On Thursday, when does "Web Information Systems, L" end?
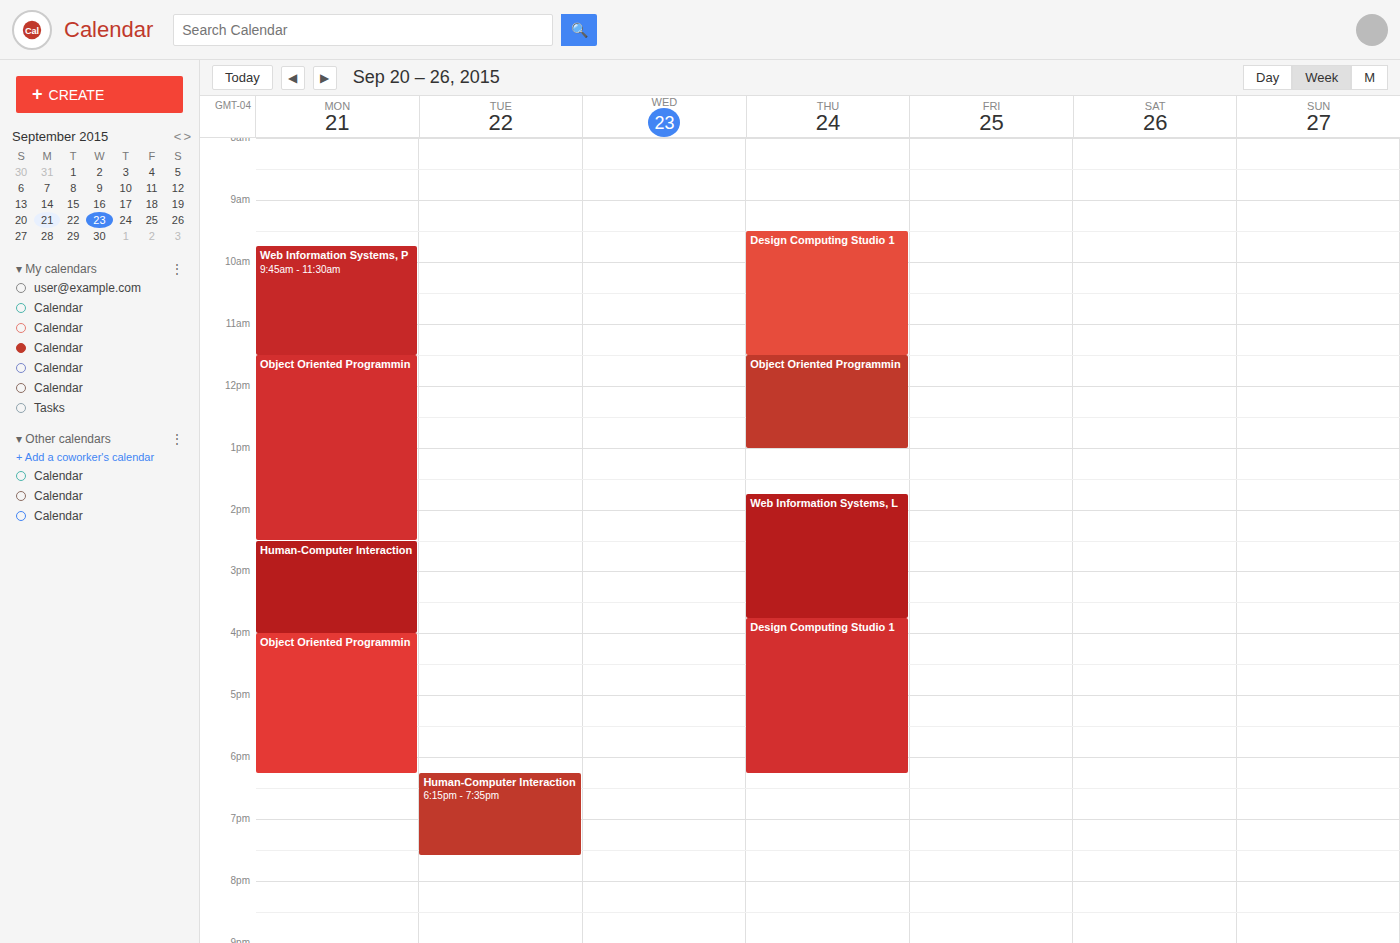
3:45 PM